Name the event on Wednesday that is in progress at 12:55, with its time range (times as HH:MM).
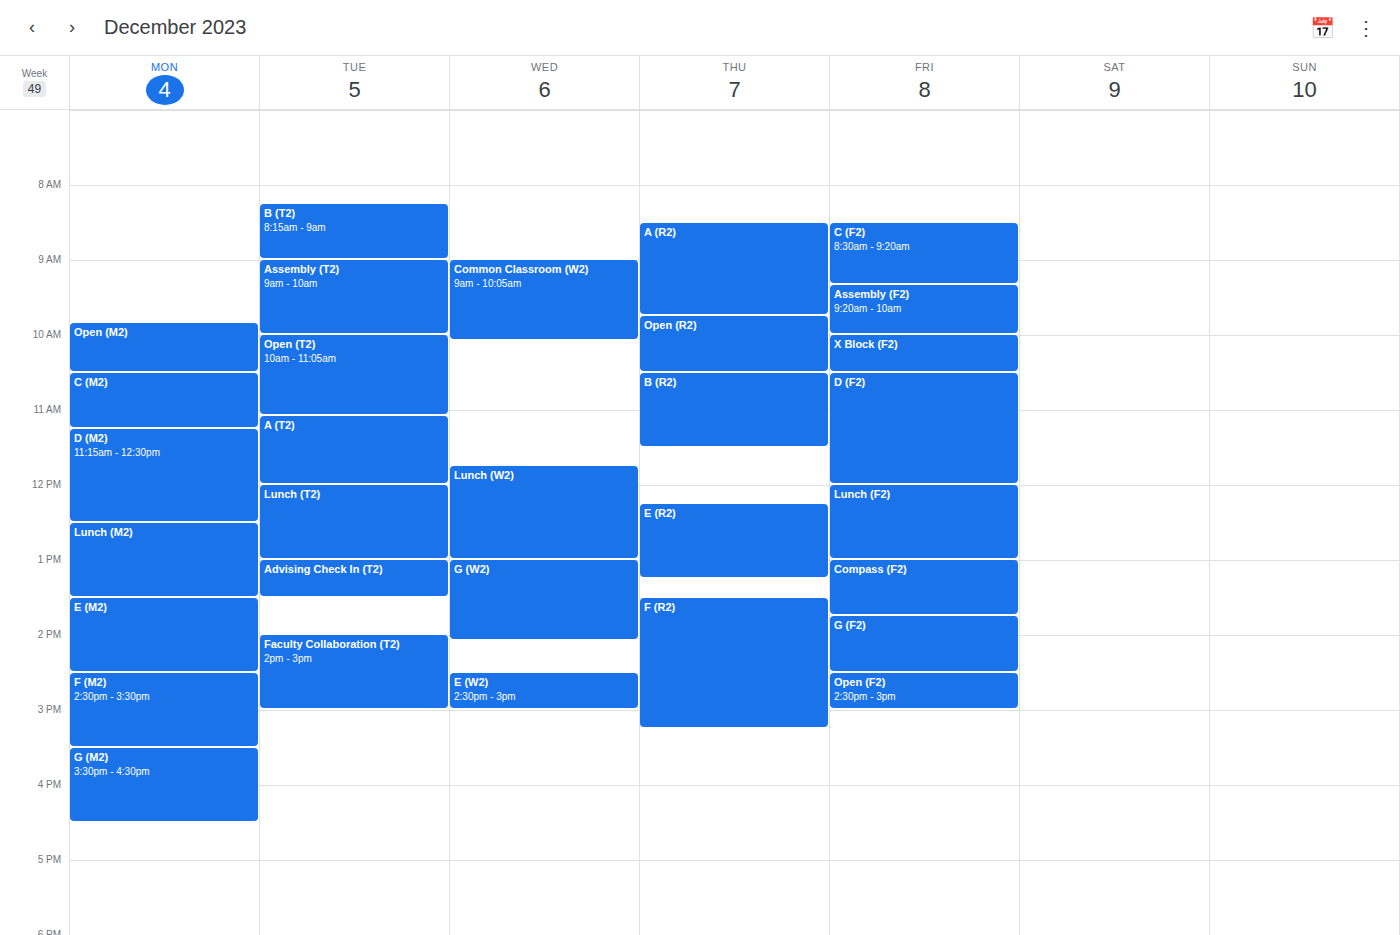
"Lunch (W2)", 11:45 to 13:00